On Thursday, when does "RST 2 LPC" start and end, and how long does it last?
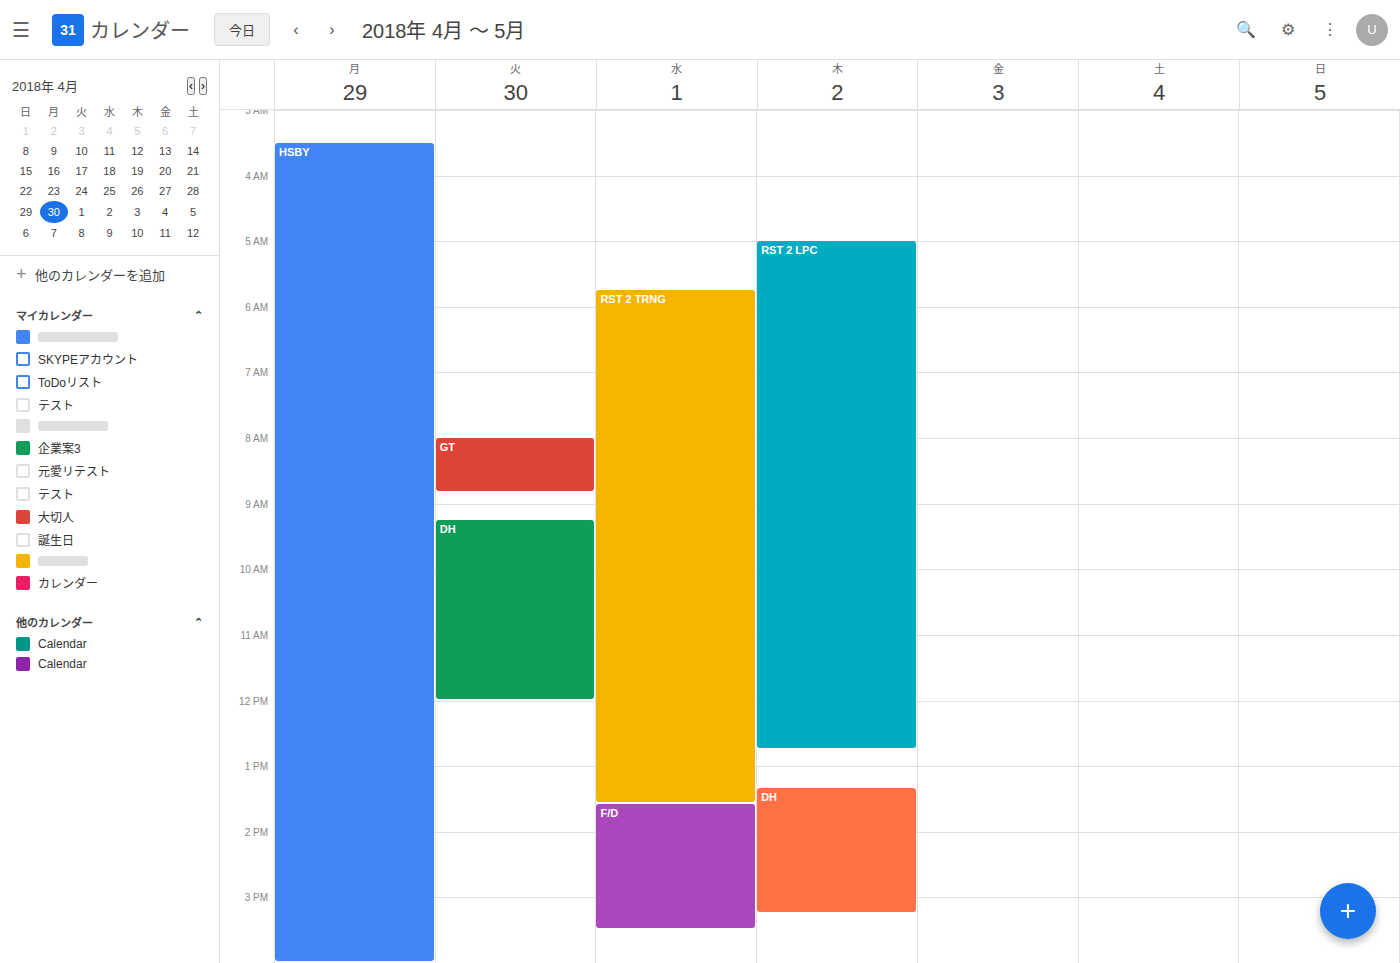
5:00 AM to 12:45 PM, 7 hours 45 minutes